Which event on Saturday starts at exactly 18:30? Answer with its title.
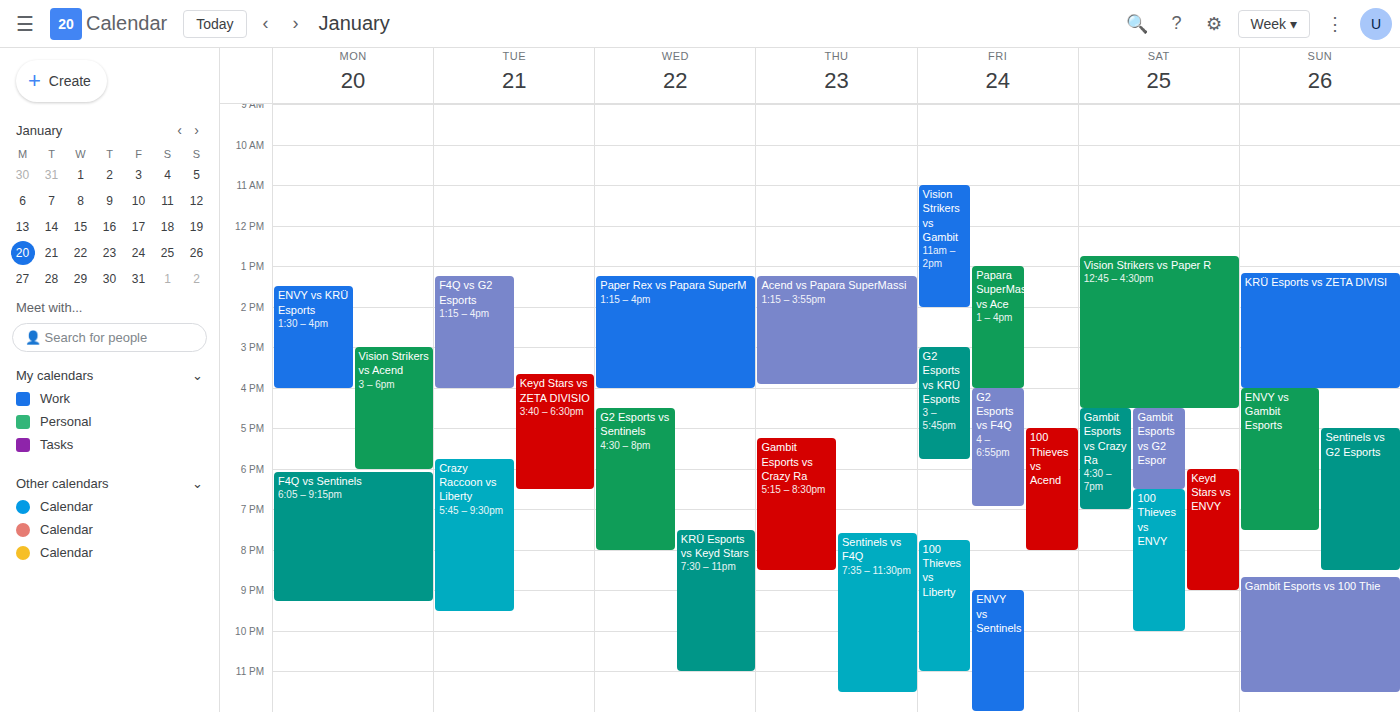
"100 Thieves vs ENVY"